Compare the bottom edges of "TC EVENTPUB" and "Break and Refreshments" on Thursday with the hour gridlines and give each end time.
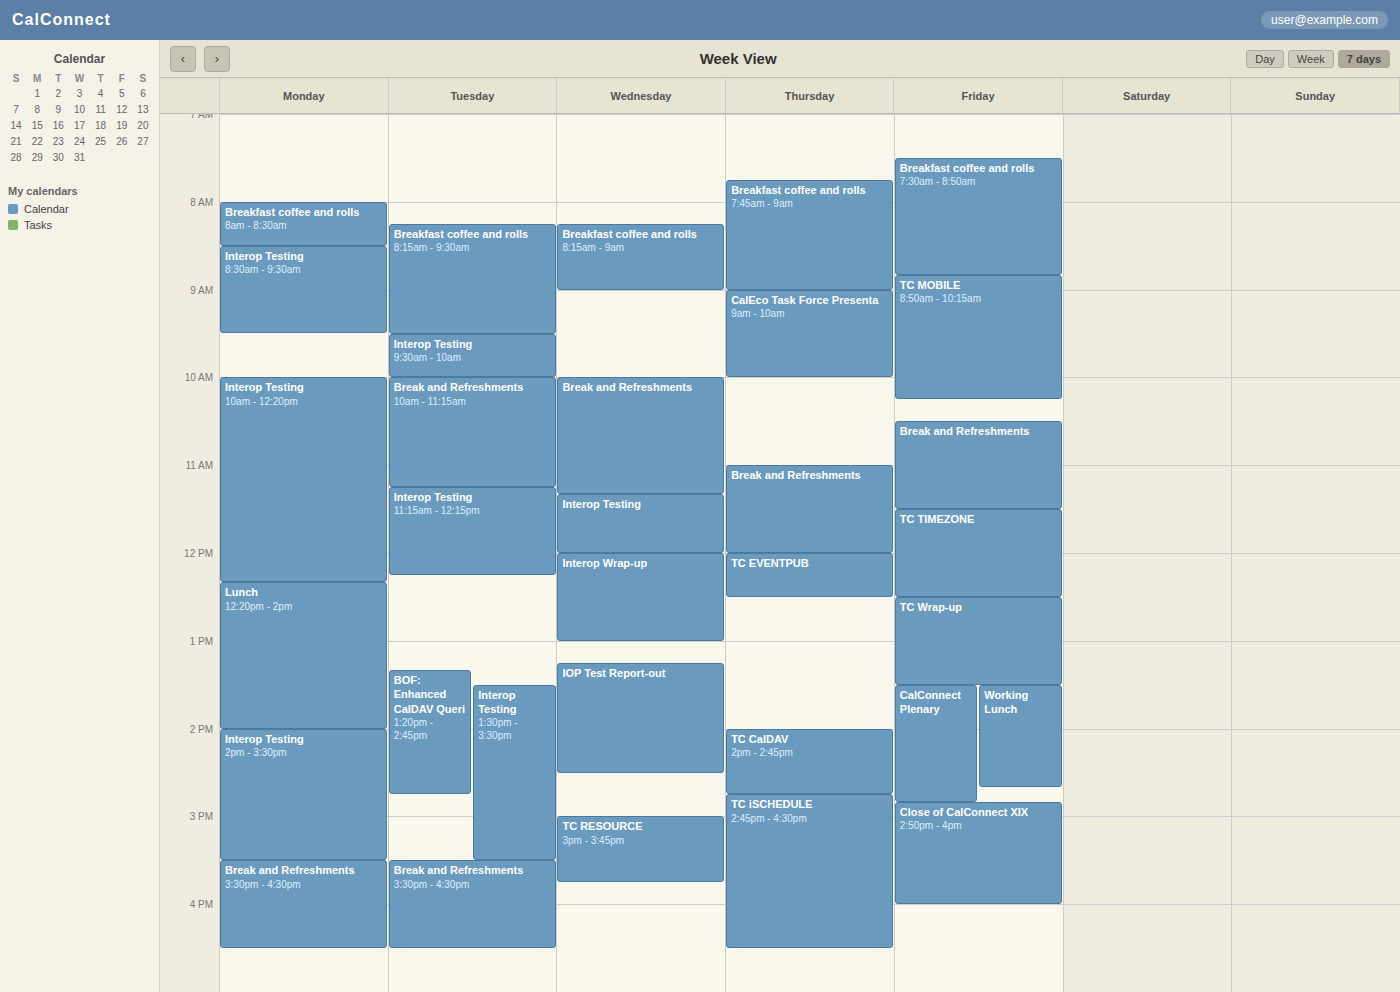
"TC EVENTPUB": 12:30 PM, halfway between the 12 PM and 1 PM lines. "Break and Refreshments": 12:00 PM, exactly on the 12 PM line.